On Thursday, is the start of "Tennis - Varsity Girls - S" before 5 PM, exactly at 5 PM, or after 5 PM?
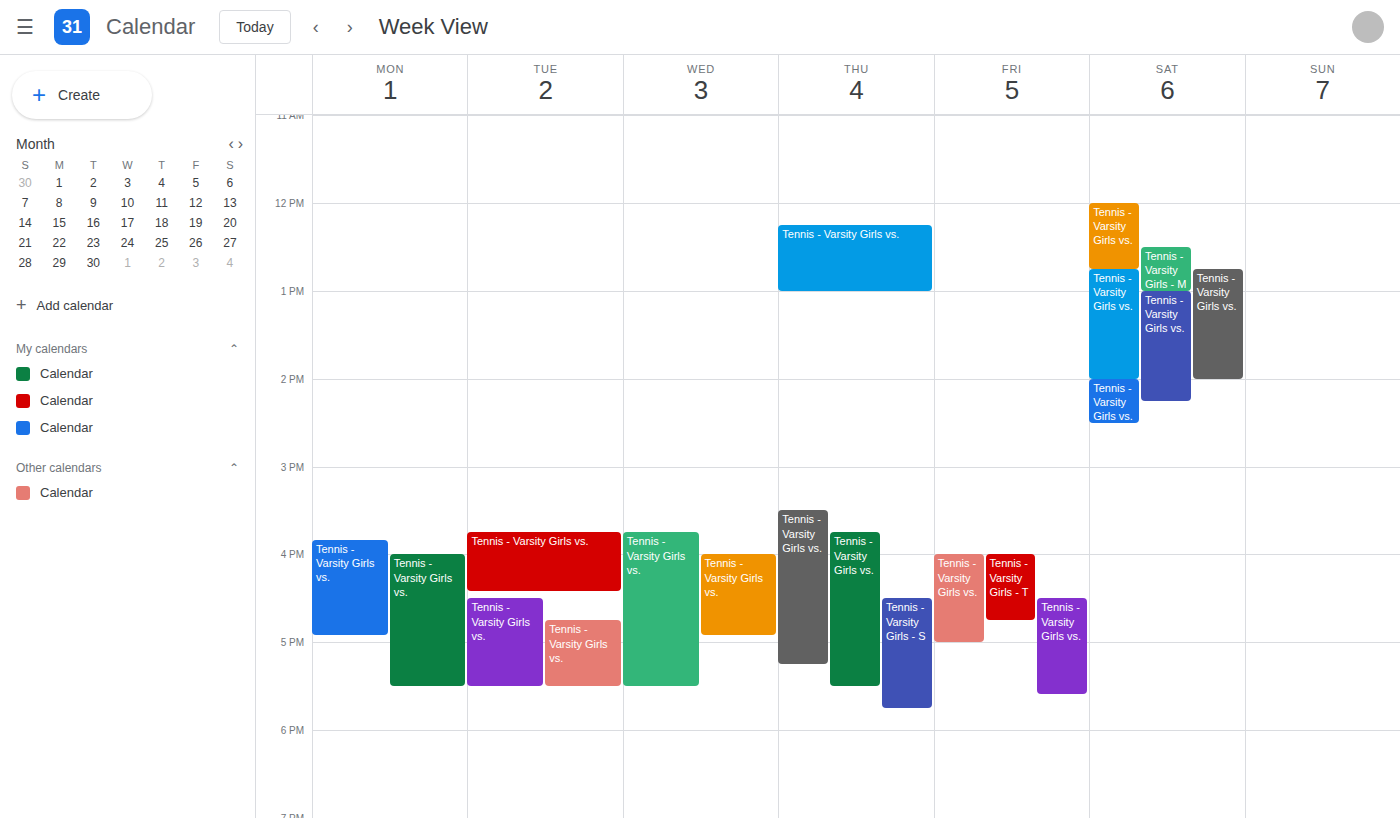
4:30 PM -- before 5 PM, 30 minutes above the 5 PM line.